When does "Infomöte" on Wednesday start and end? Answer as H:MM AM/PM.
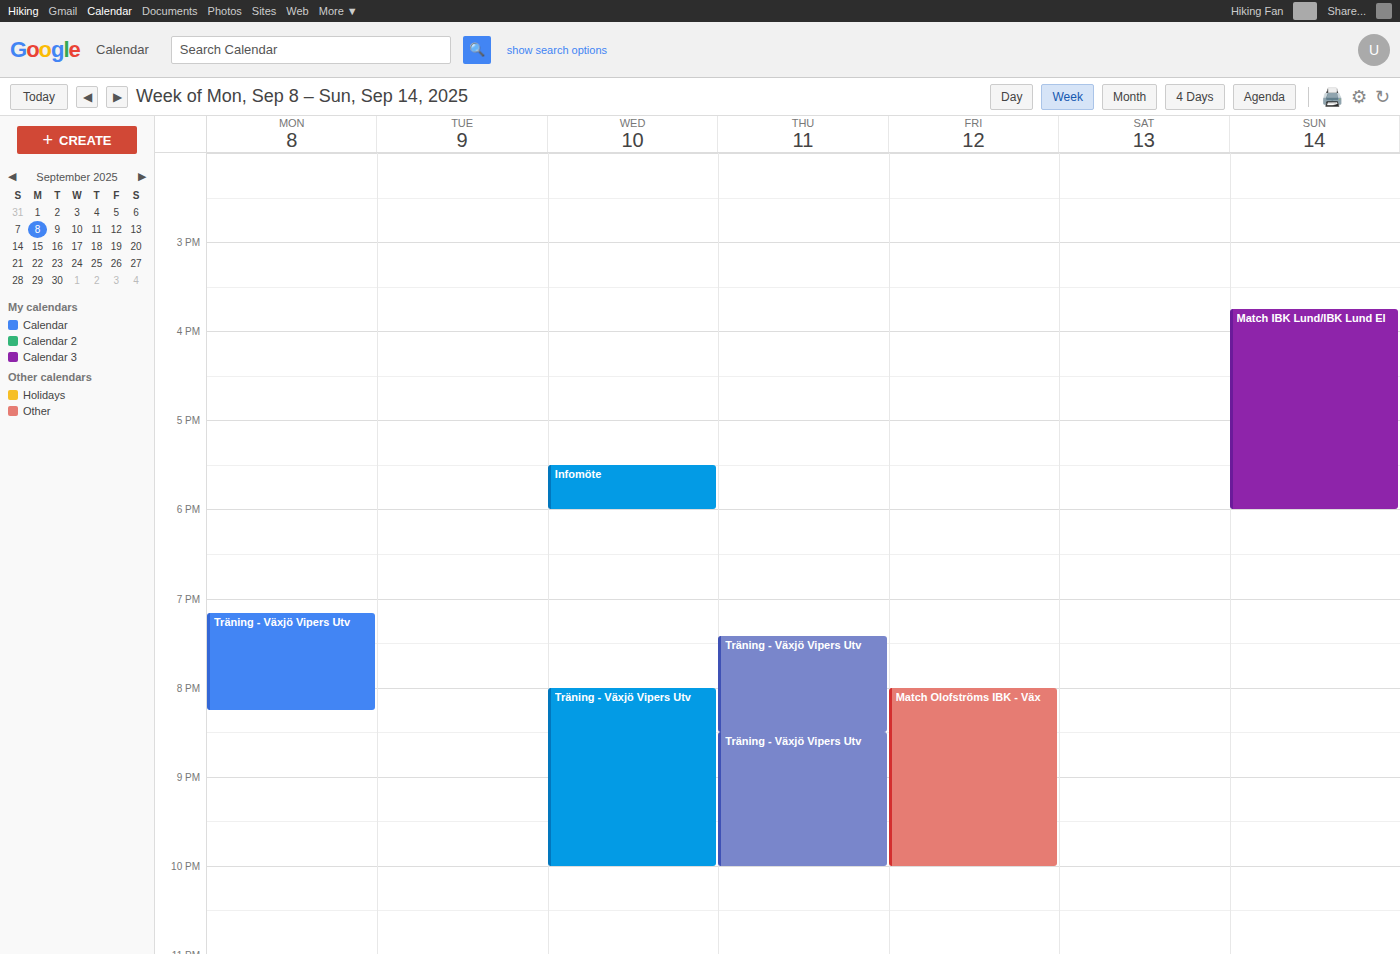
5:30 PM to 6:00 PM